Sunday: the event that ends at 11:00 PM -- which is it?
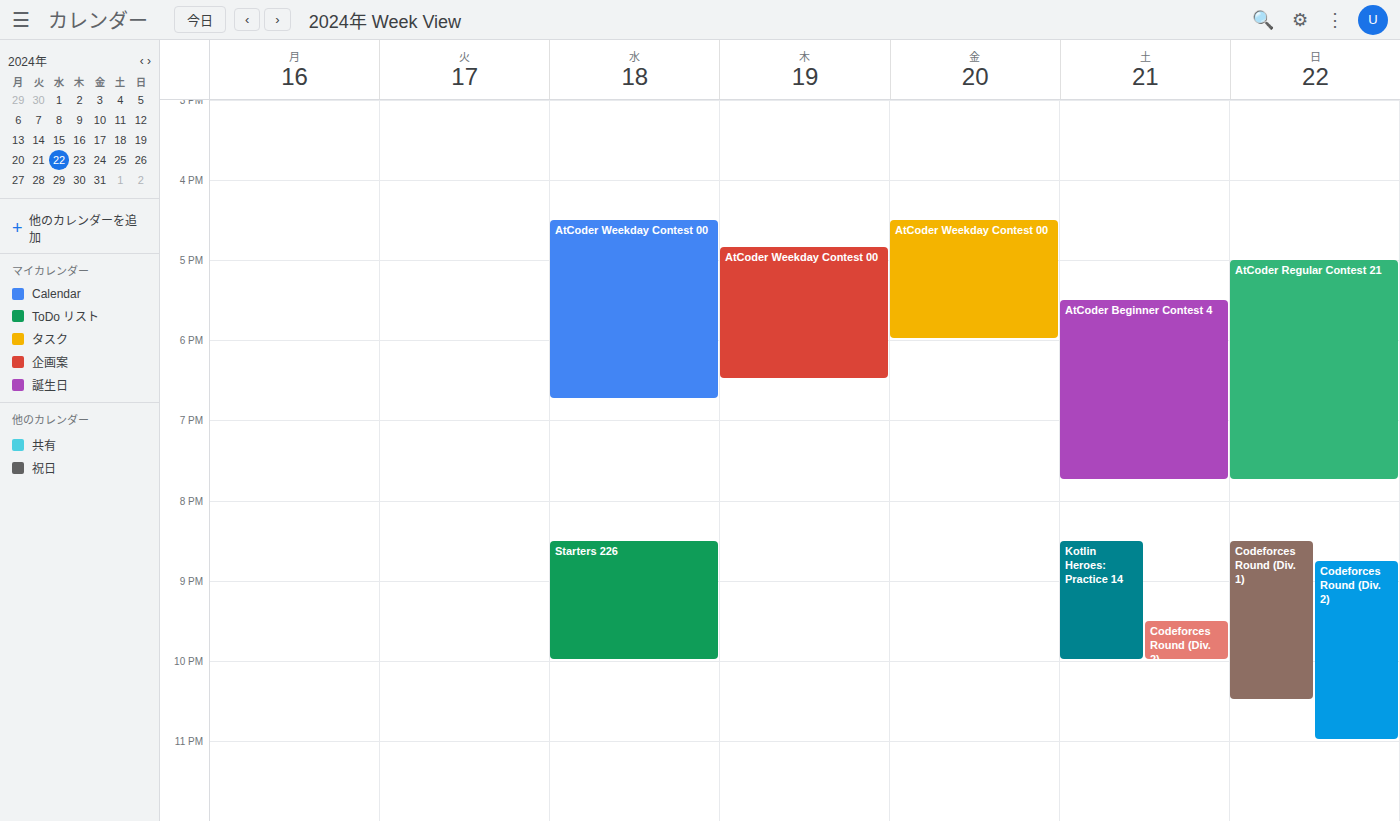
"Codeforces Round (Div. 2)"